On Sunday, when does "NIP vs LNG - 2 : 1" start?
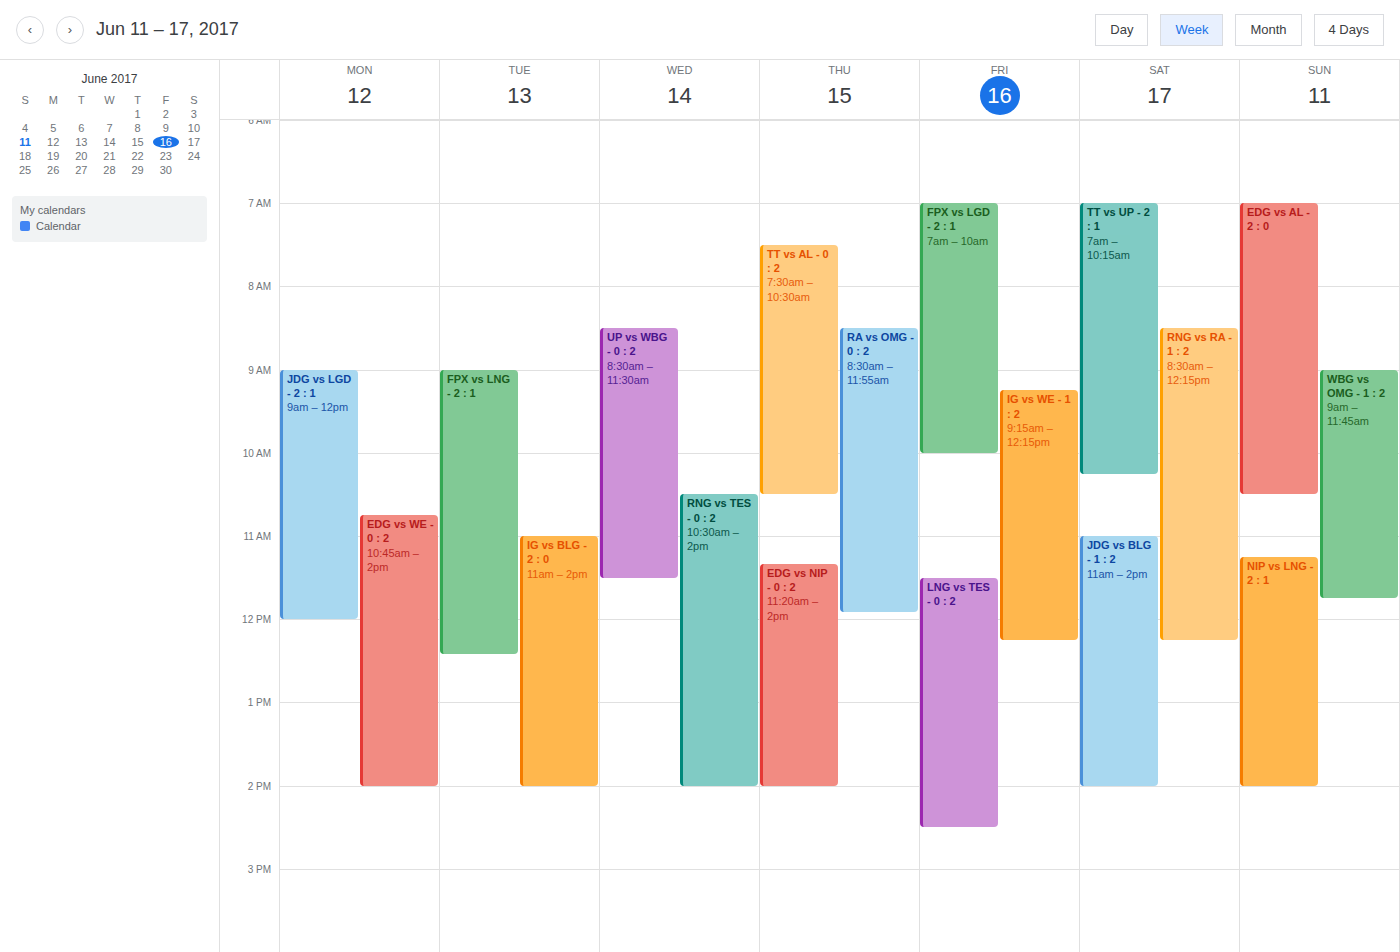
11:15 AM